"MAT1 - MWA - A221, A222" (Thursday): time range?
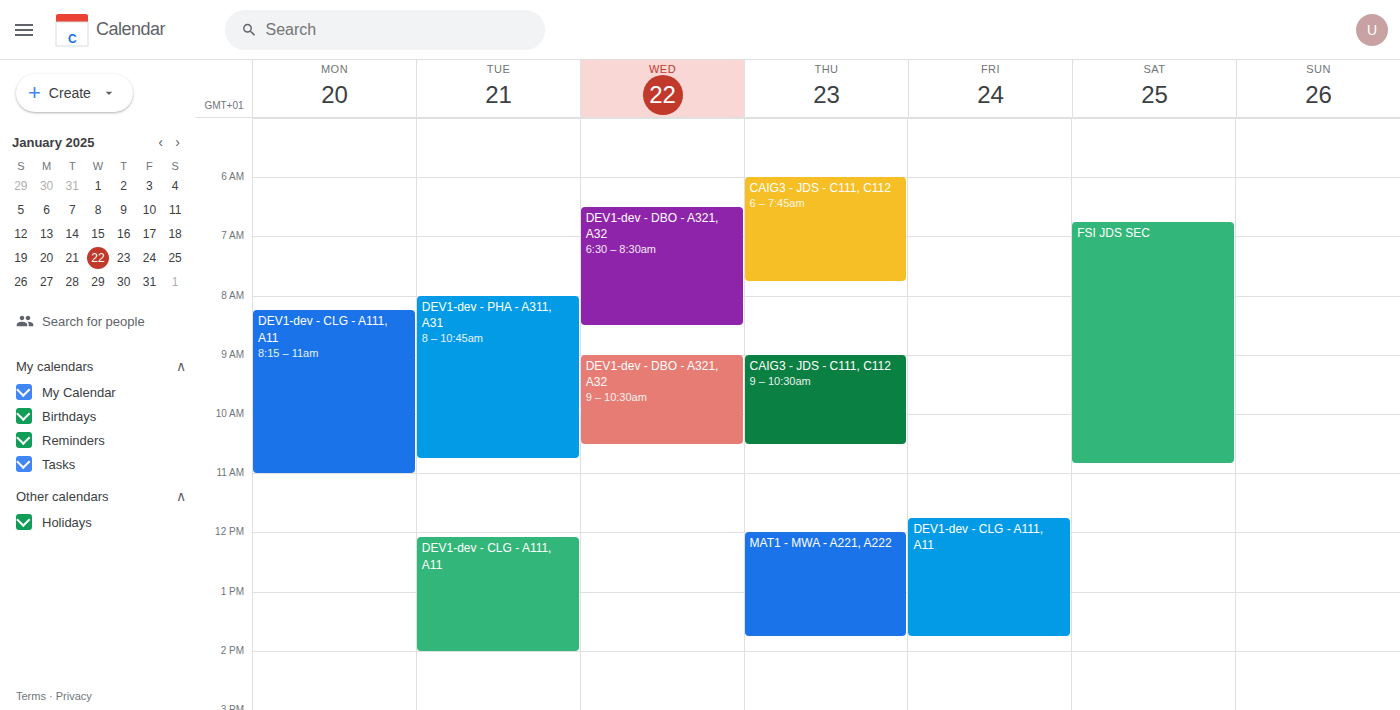
12:00 PM to 1:45 PM